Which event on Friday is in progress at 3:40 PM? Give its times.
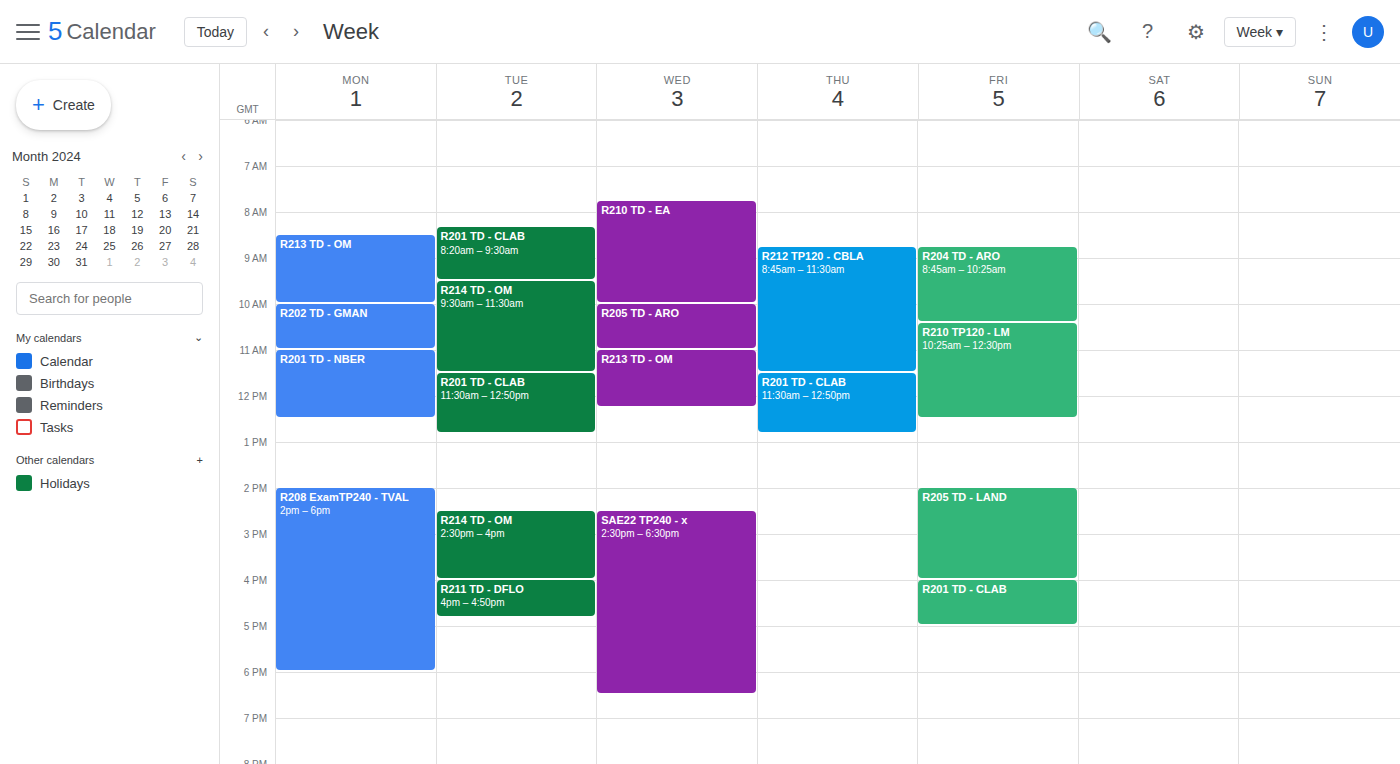
"R205 TD - LAND", 2:00 PM to 4:00 PM